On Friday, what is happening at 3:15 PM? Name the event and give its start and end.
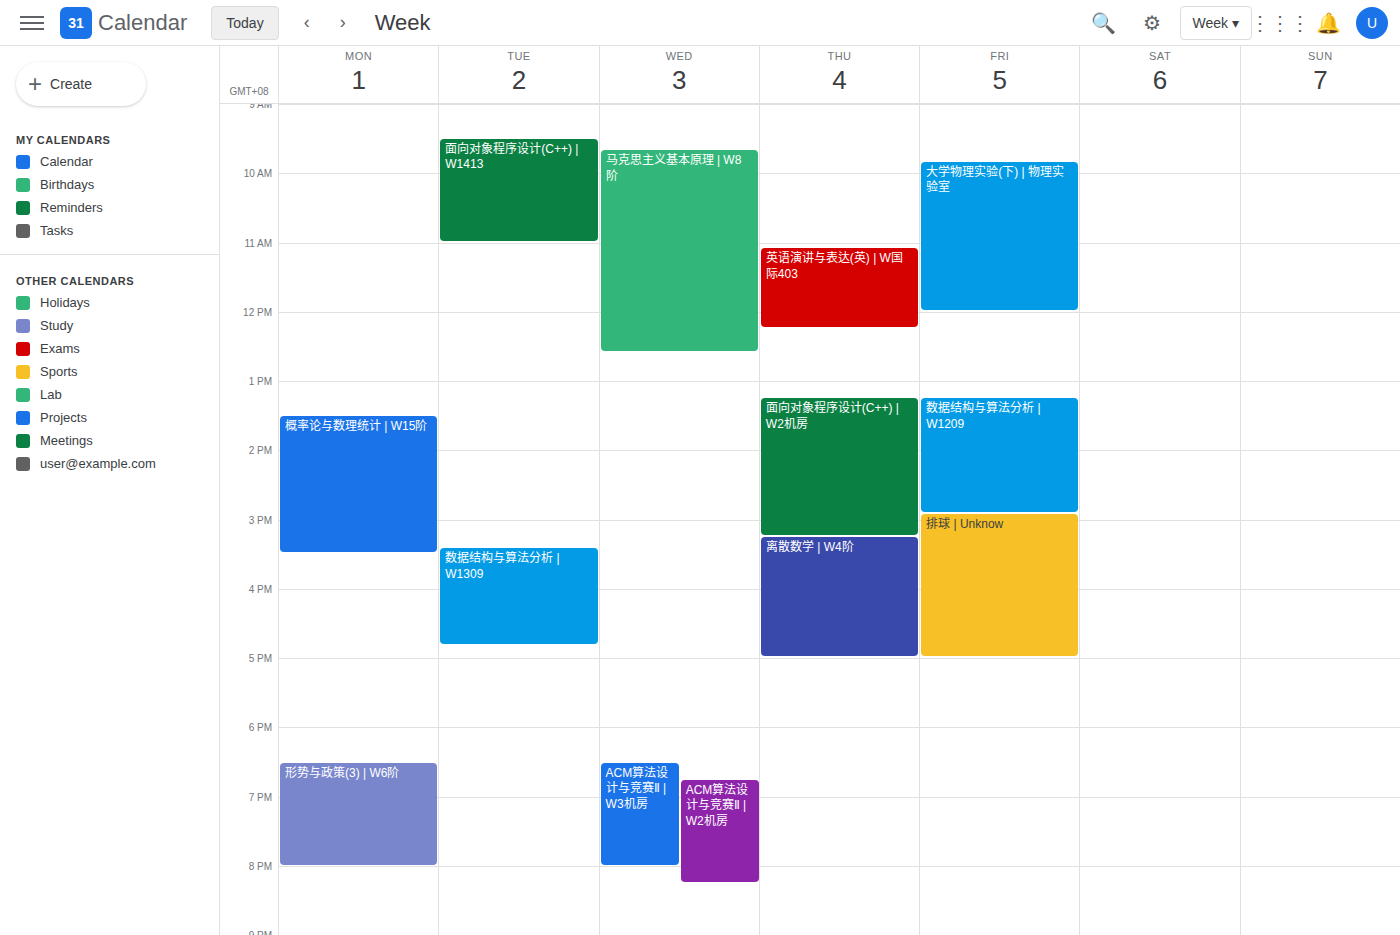
"排球 | Unknow", 2:55 PM to 5:00 PM